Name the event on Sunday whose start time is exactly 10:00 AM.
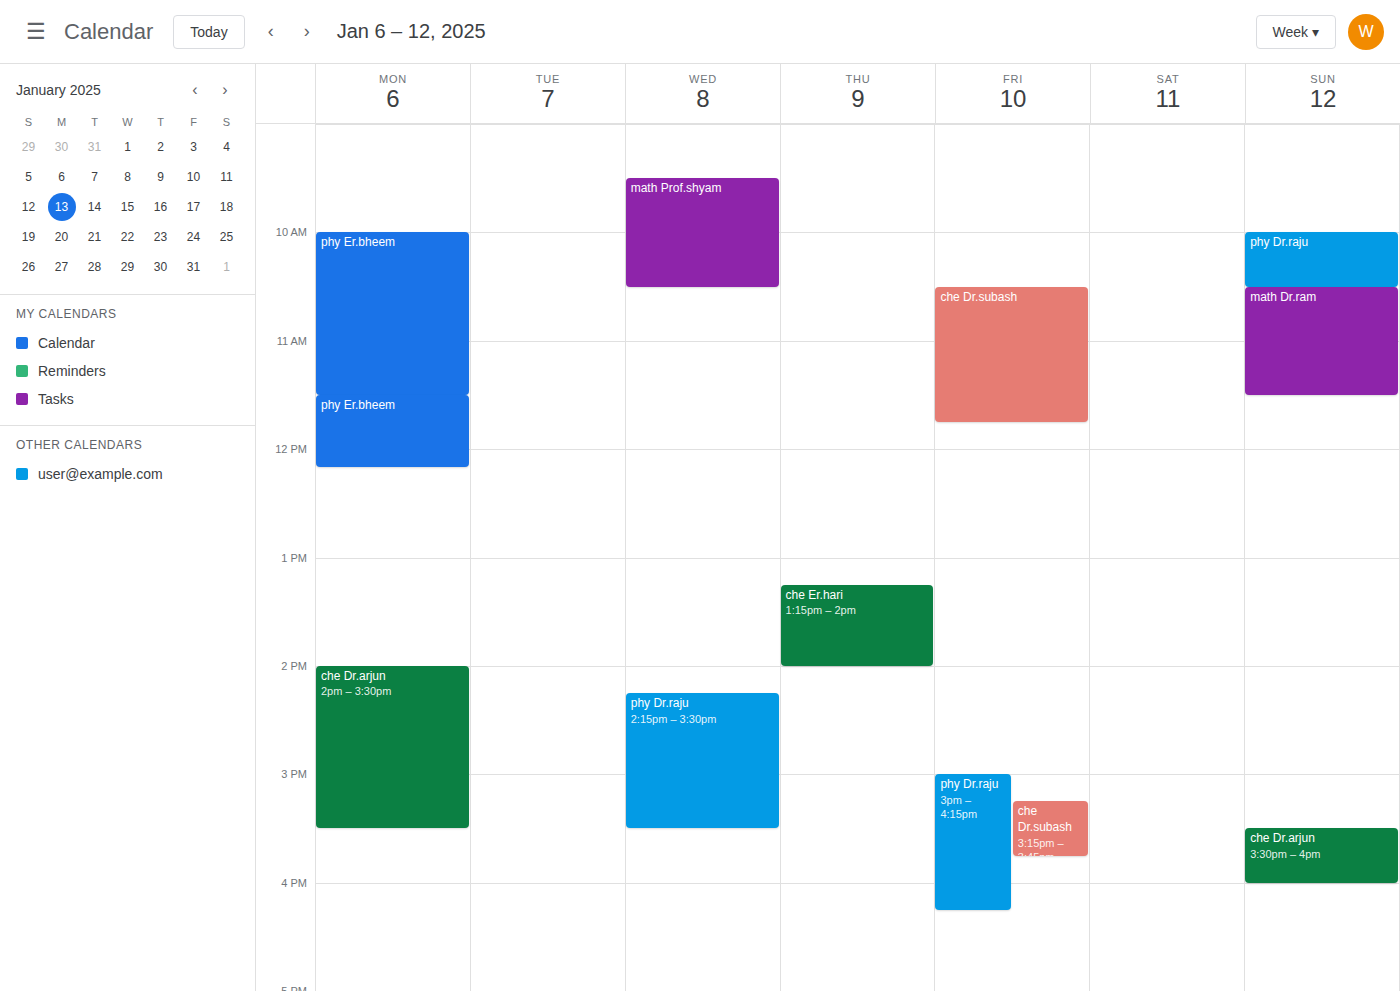
"phy Dr.raju"